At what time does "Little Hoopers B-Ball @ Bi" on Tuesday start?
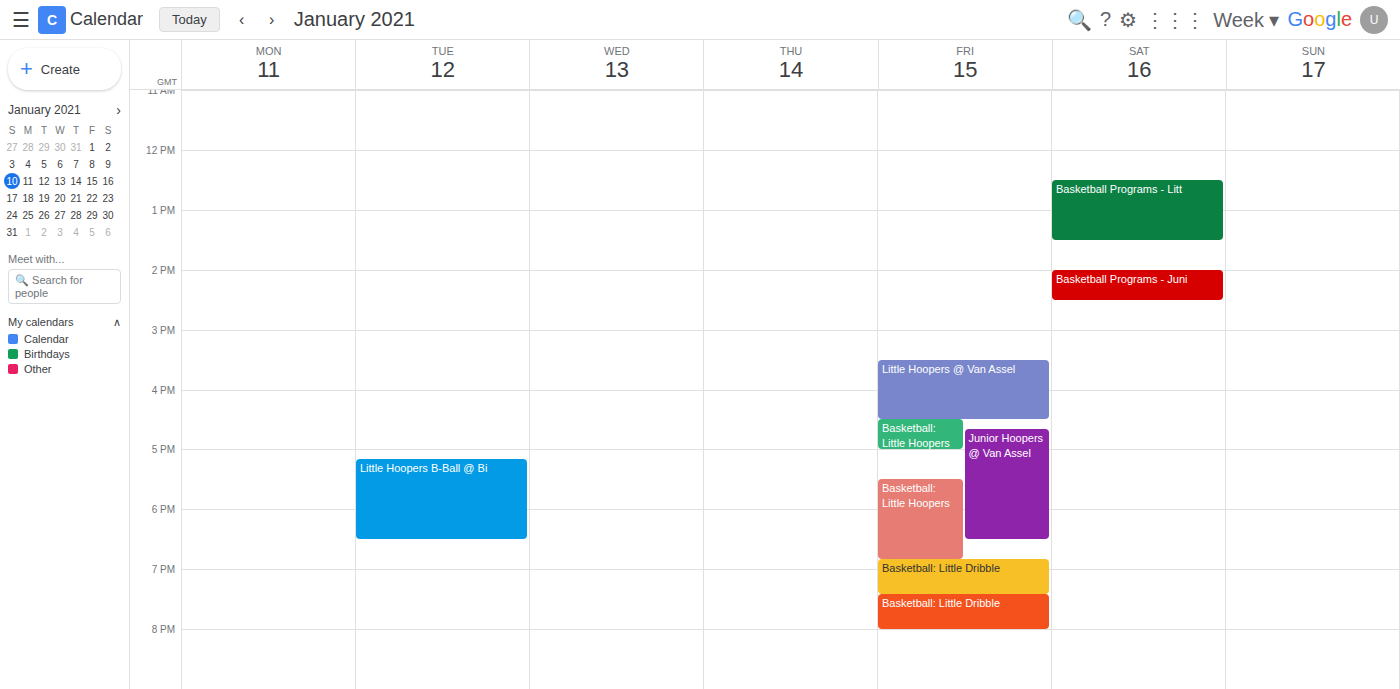
5:10 PM